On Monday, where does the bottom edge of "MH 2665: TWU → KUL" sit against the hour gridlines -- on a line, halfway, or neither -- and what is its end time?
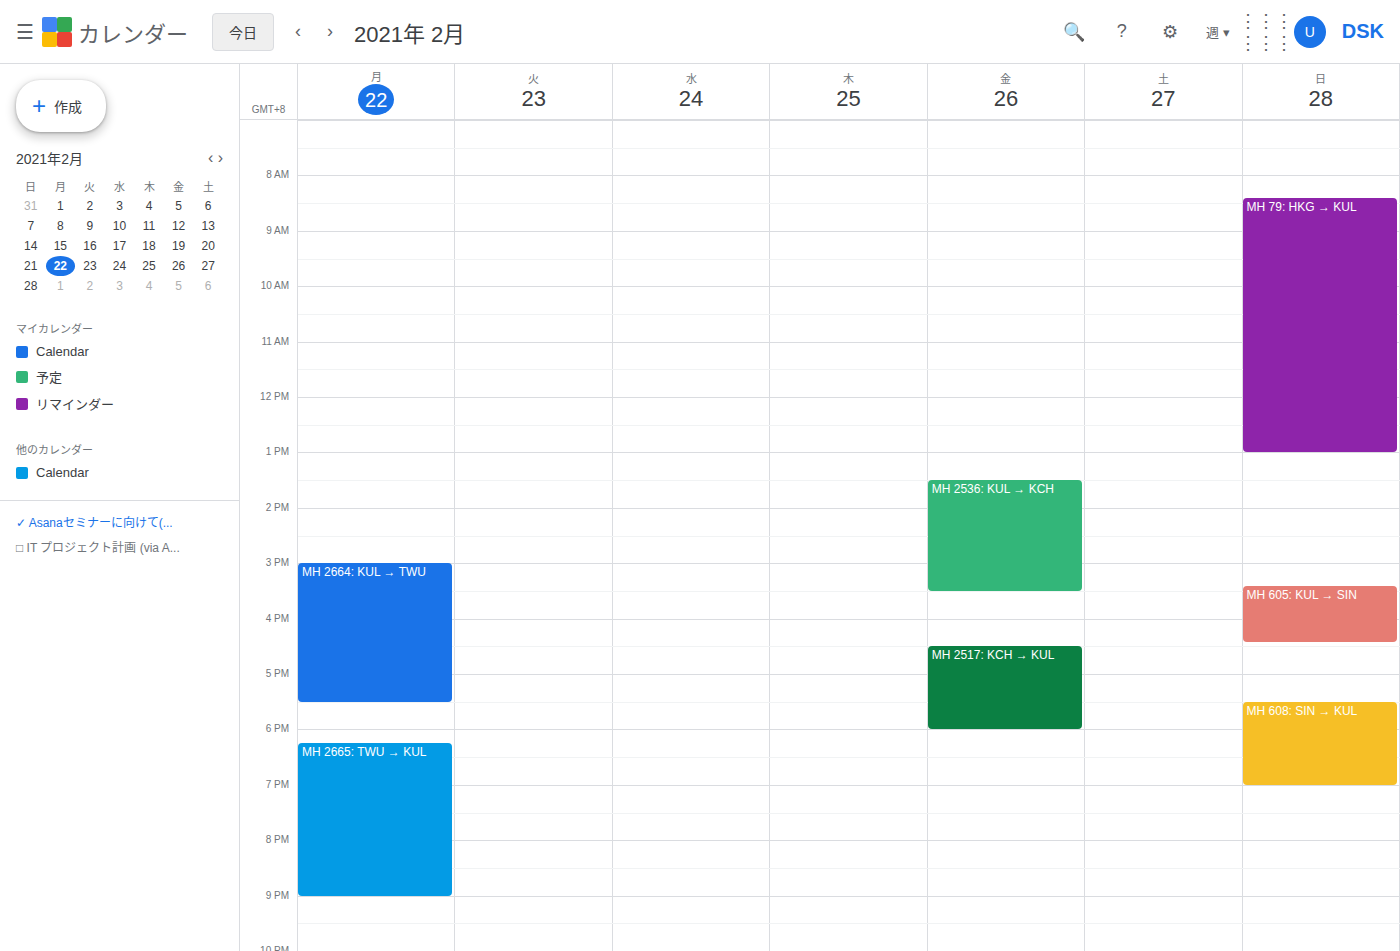
9:00 PM -- exactly on the 9 PM line.